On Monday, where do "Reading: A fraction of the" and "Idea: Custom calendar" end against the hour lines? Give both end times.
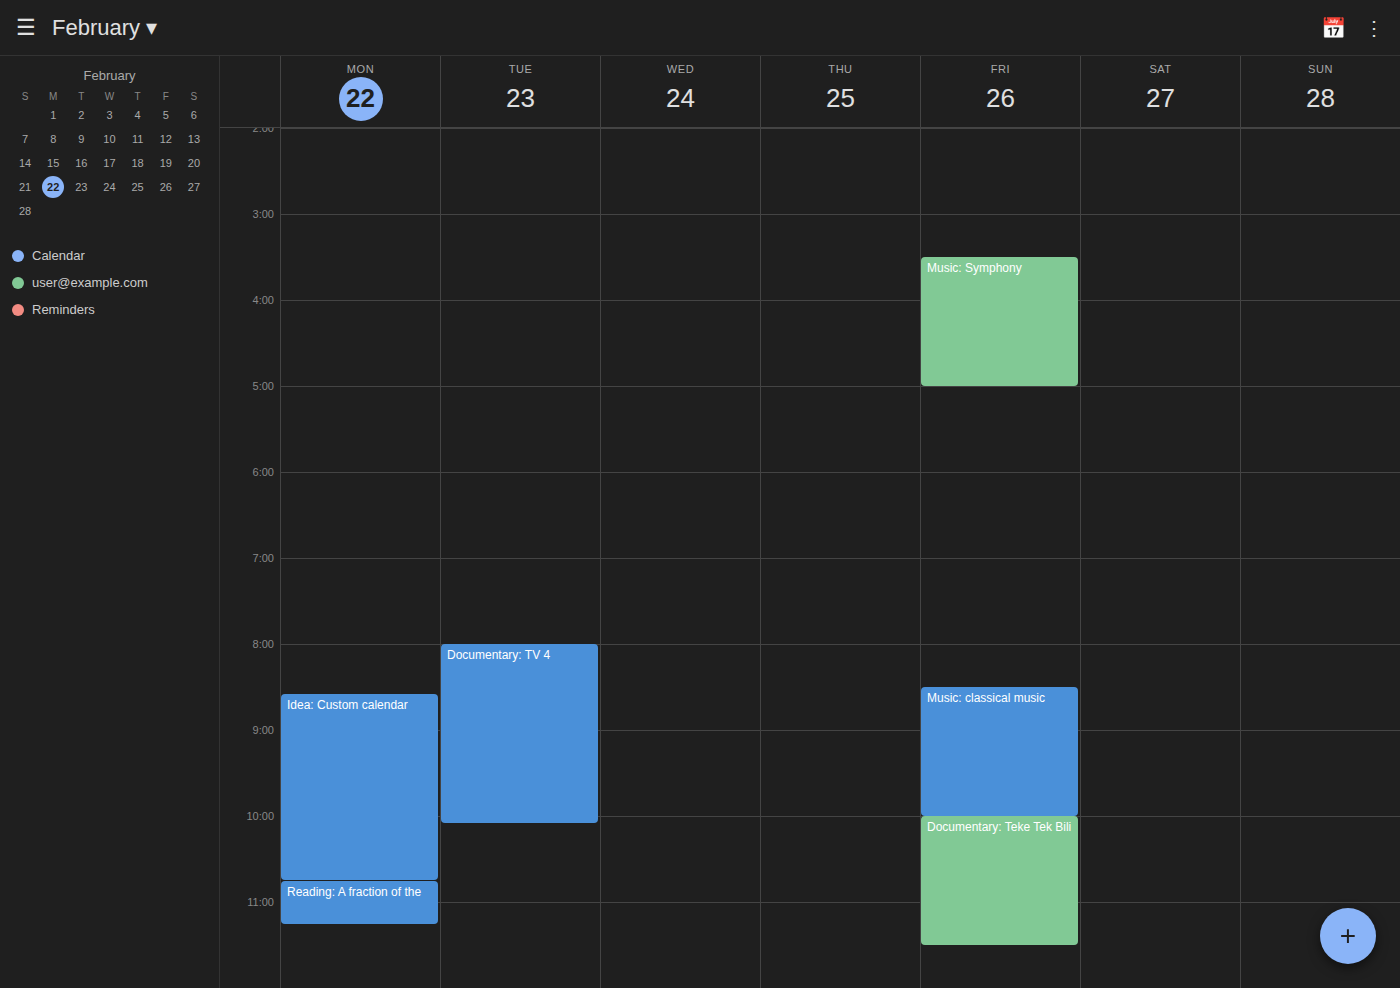
"Reading: A fraction of the": 11:15 PM, neither: a quarter of the way from the 11 PM line to the 12 AM line. "Idea: Custom calendar": 10:45 PM, neither: three quarters of the way from the 10 PM line to the 11 PM line.